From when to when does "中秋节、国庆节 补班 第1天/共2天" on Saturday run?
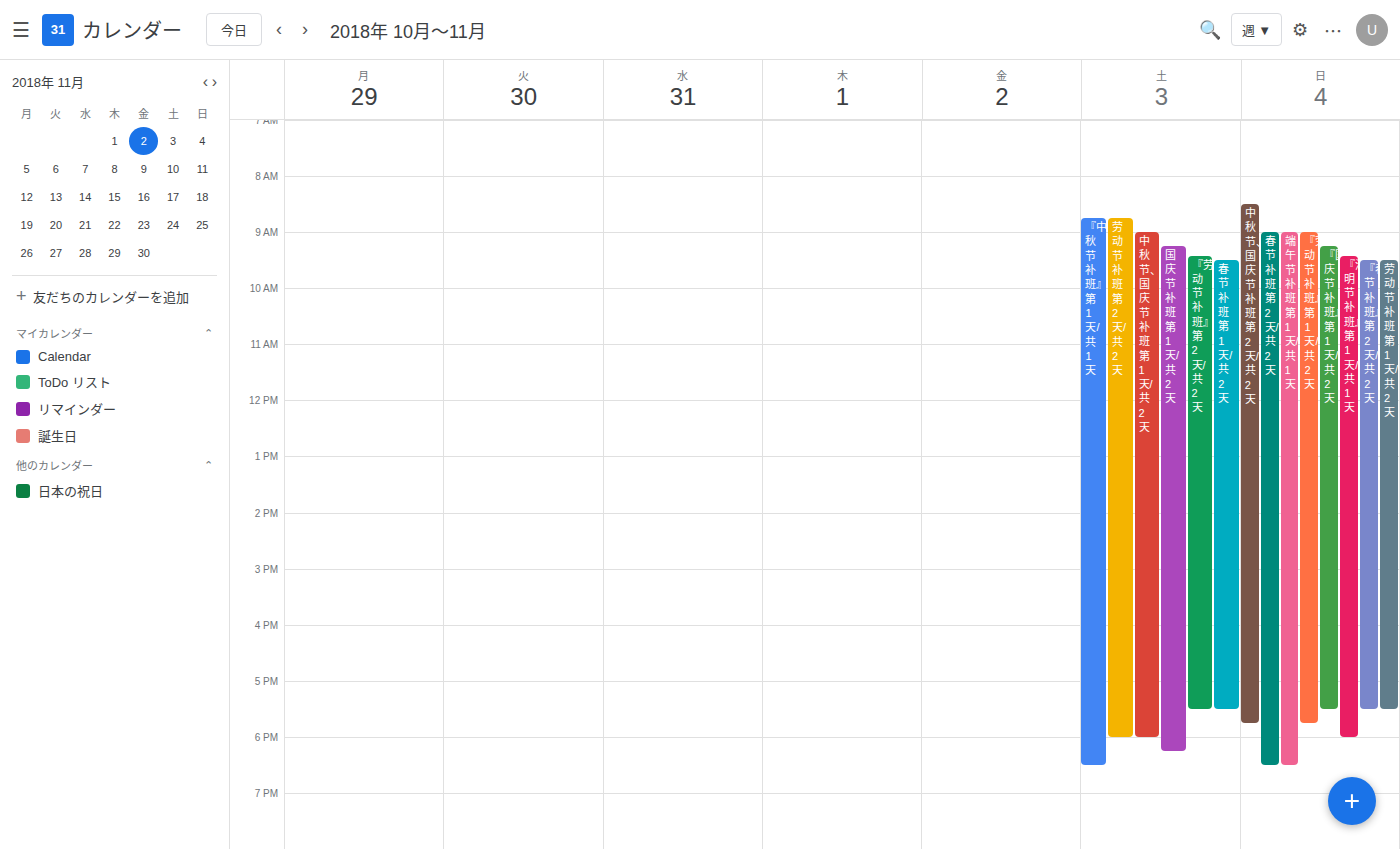
9:00 AM to 6:00 PM